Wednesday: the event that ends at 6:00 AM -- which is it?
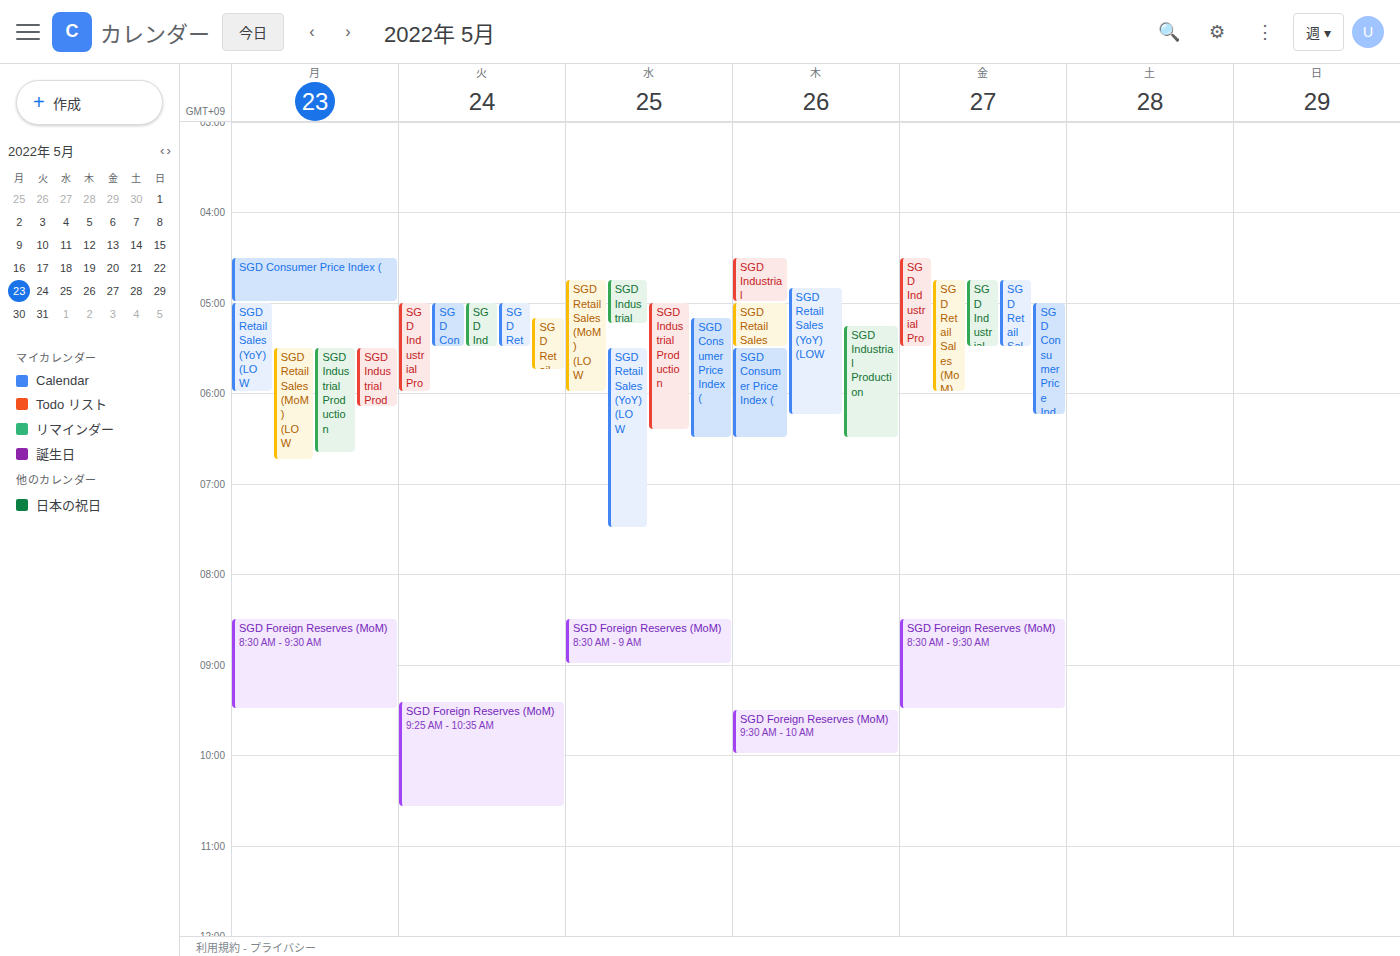
"SGD Retail Sales (MoM)(LOW"